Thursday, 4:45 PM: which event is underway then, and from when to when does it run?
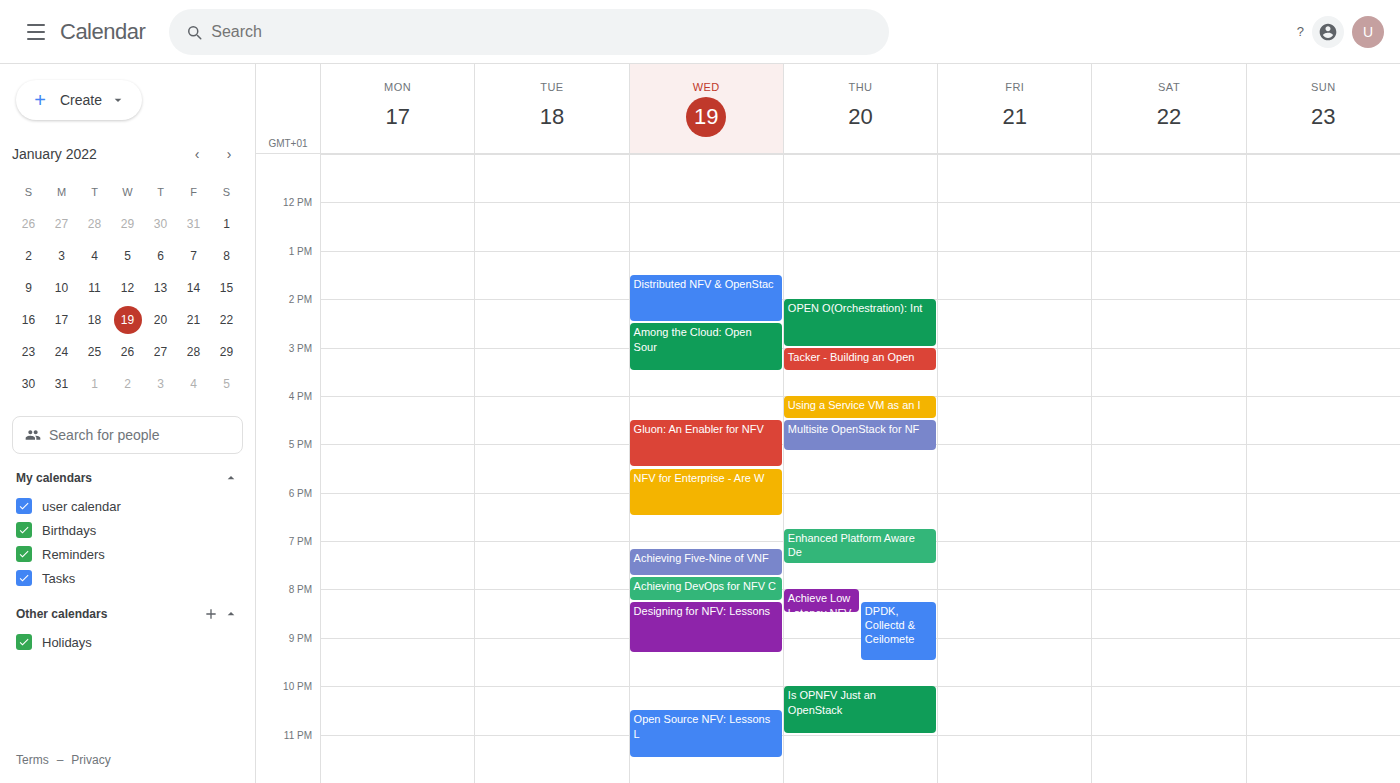
"Multisite OpenStack for NF", 4:30 PM to 5:10 PM